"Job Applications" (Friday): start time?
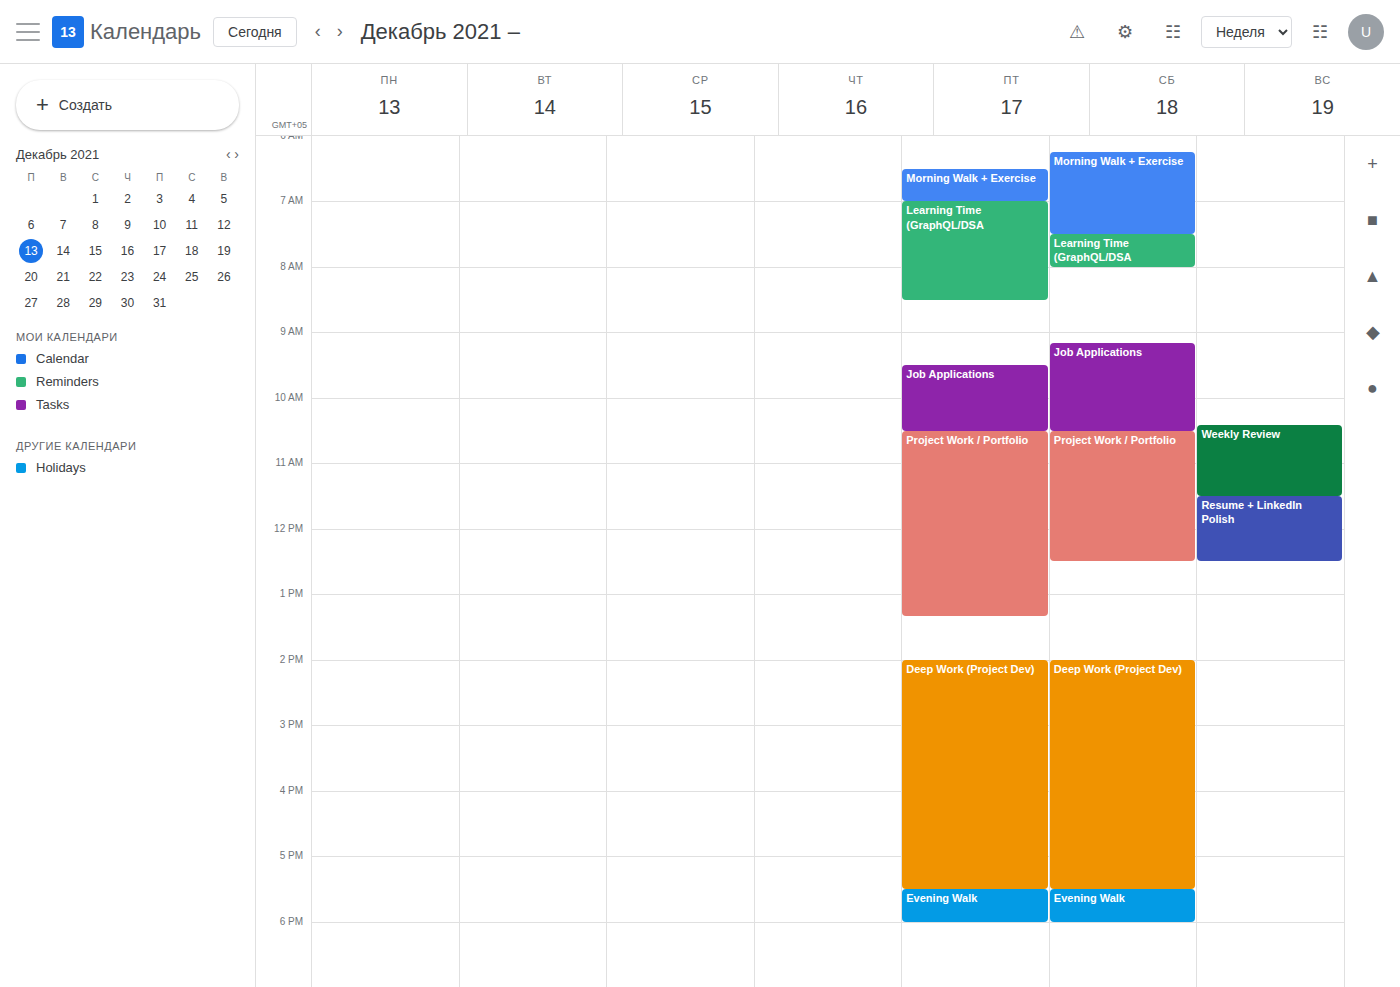
9:30 AM